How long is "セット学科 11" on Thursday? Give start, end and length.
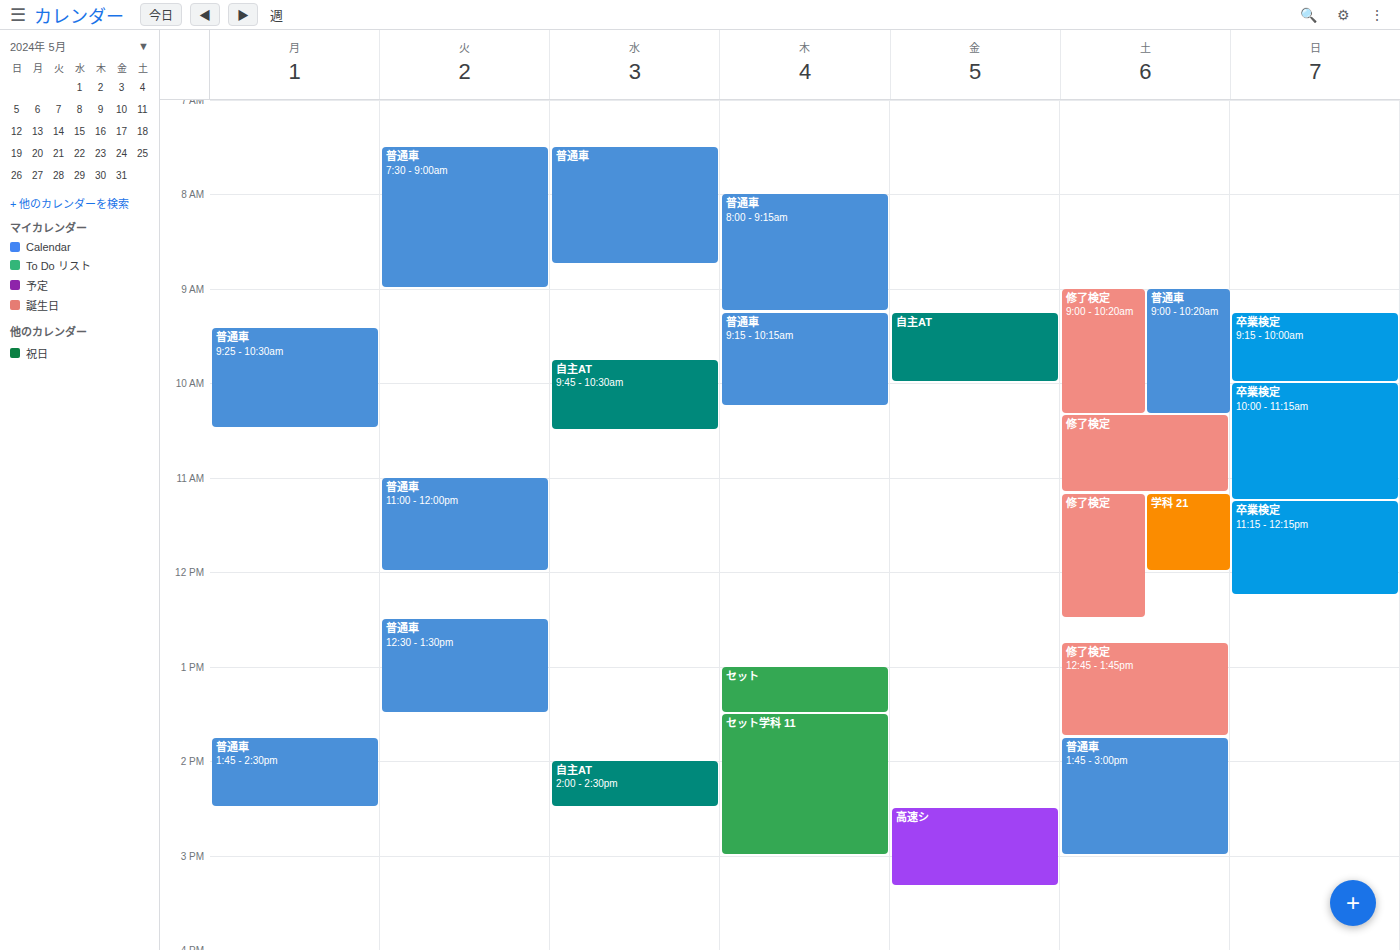
13:30 to 15:00, 1 hour 30 minutes